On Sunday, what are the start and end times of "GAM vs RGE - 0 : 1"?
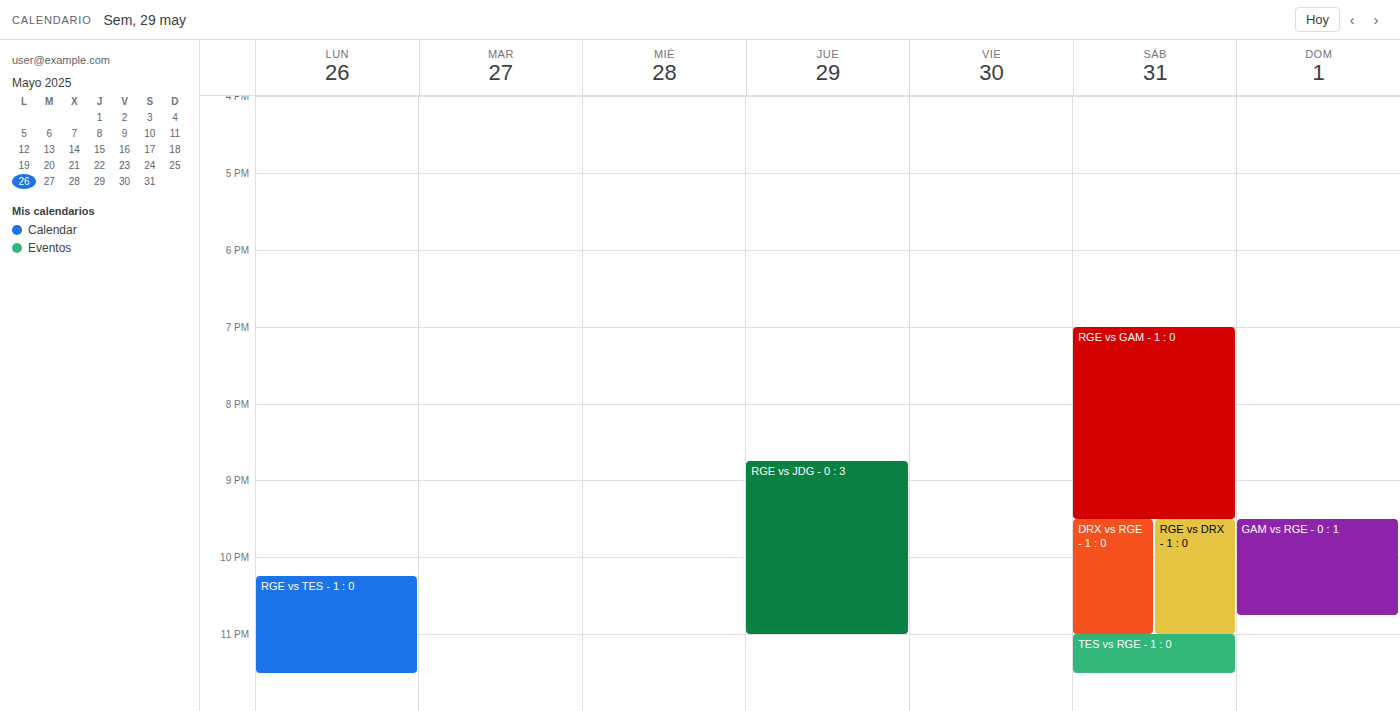
9:30 PM to 10:45 PM